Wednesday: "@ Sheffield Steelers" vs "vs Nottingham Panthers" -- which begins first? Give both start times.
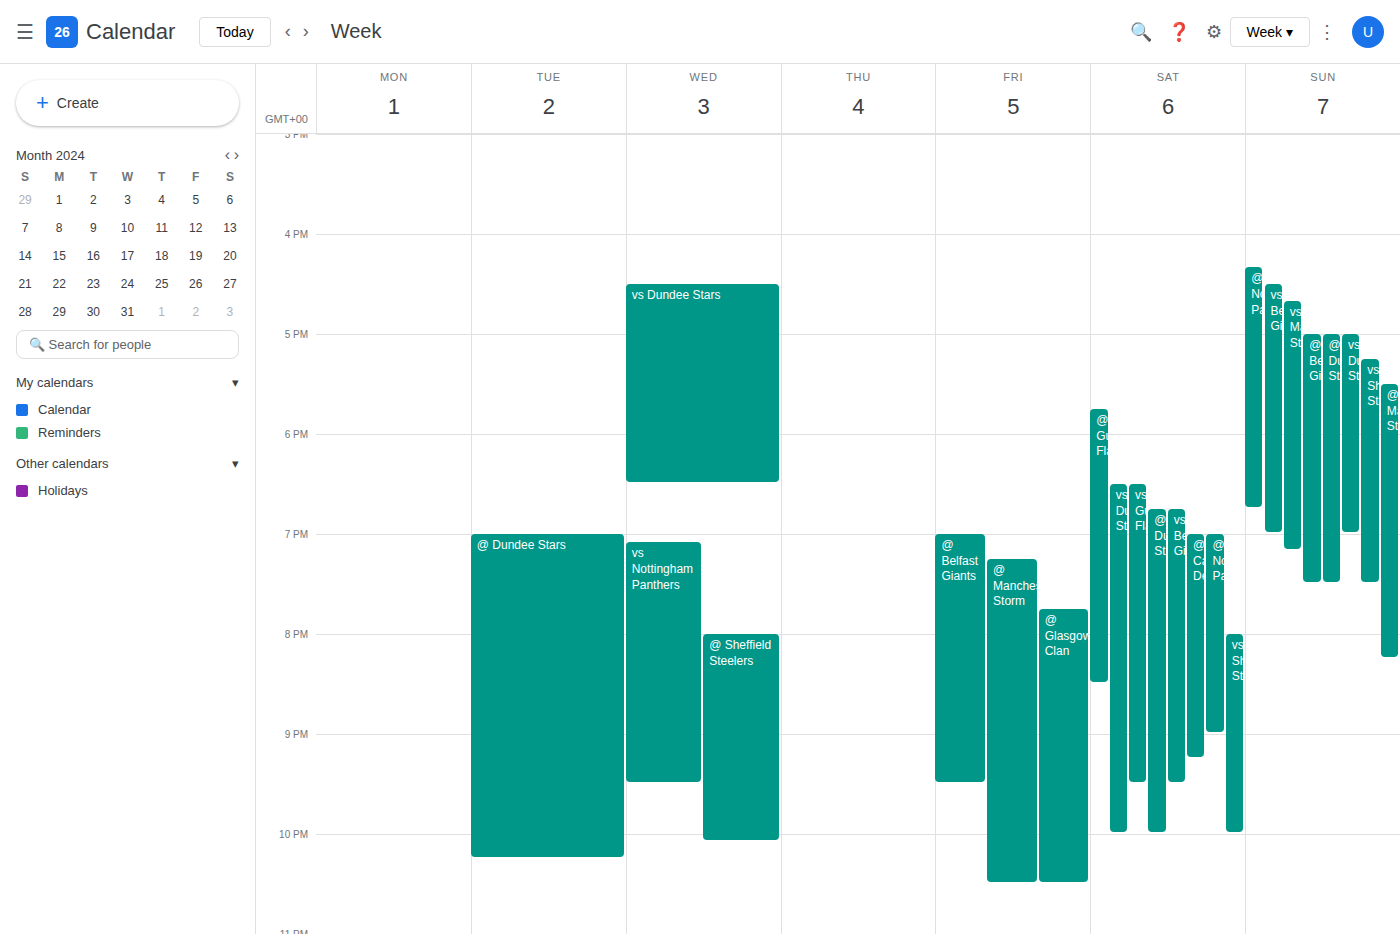
"vs Nottingham Panthers" 7:05 PM; "@ Sheffield Steelers" 8:00 PM.